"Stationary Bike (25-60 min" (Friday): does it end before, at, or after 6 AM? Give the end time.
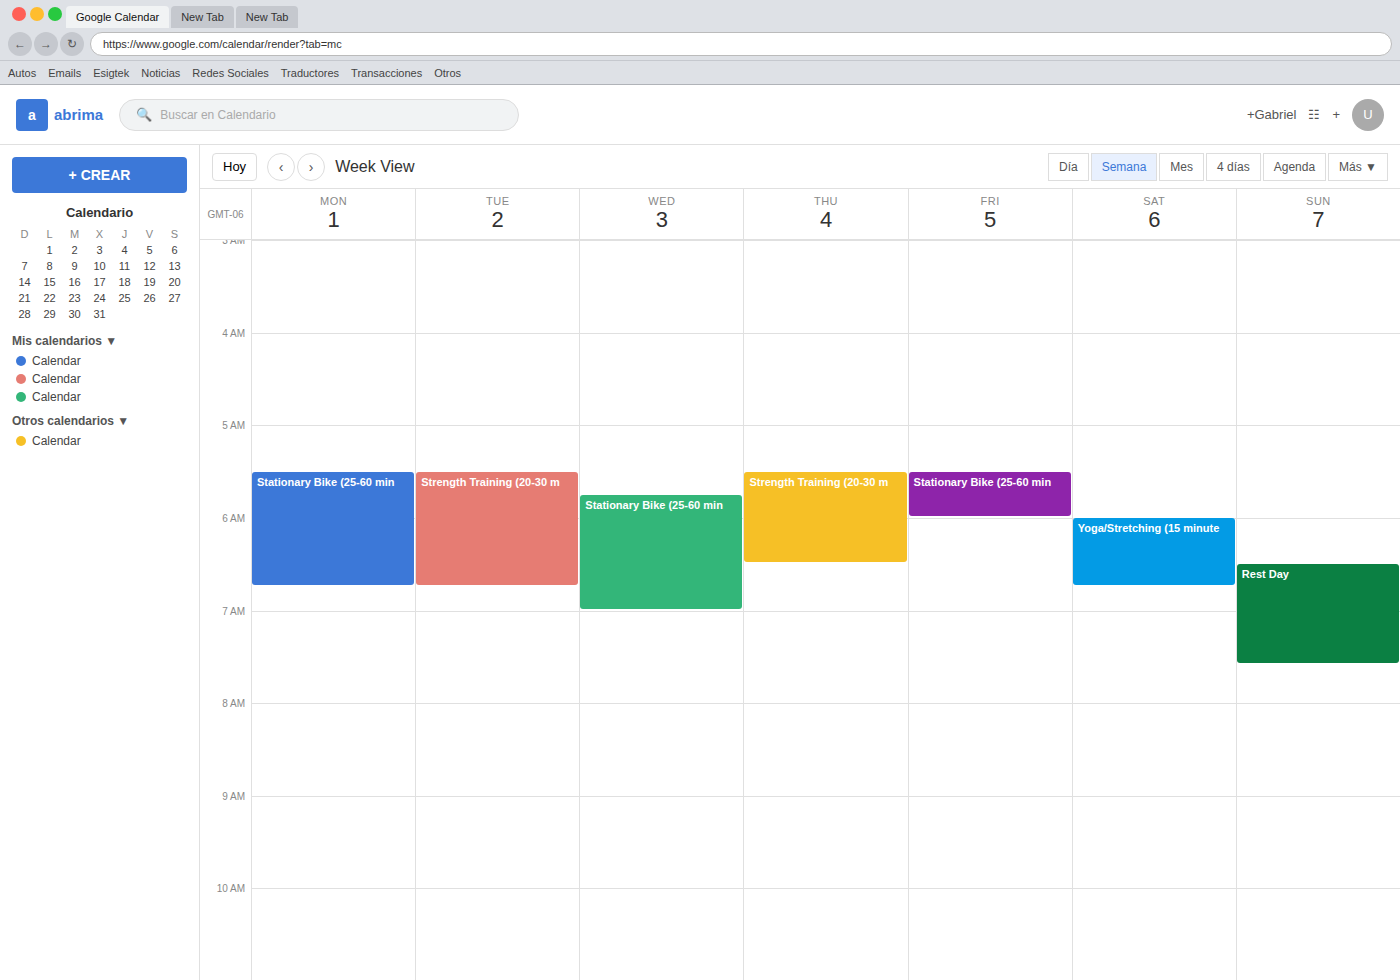
6:00 AM -- exactly at 6 AM, on the 6 AM line.